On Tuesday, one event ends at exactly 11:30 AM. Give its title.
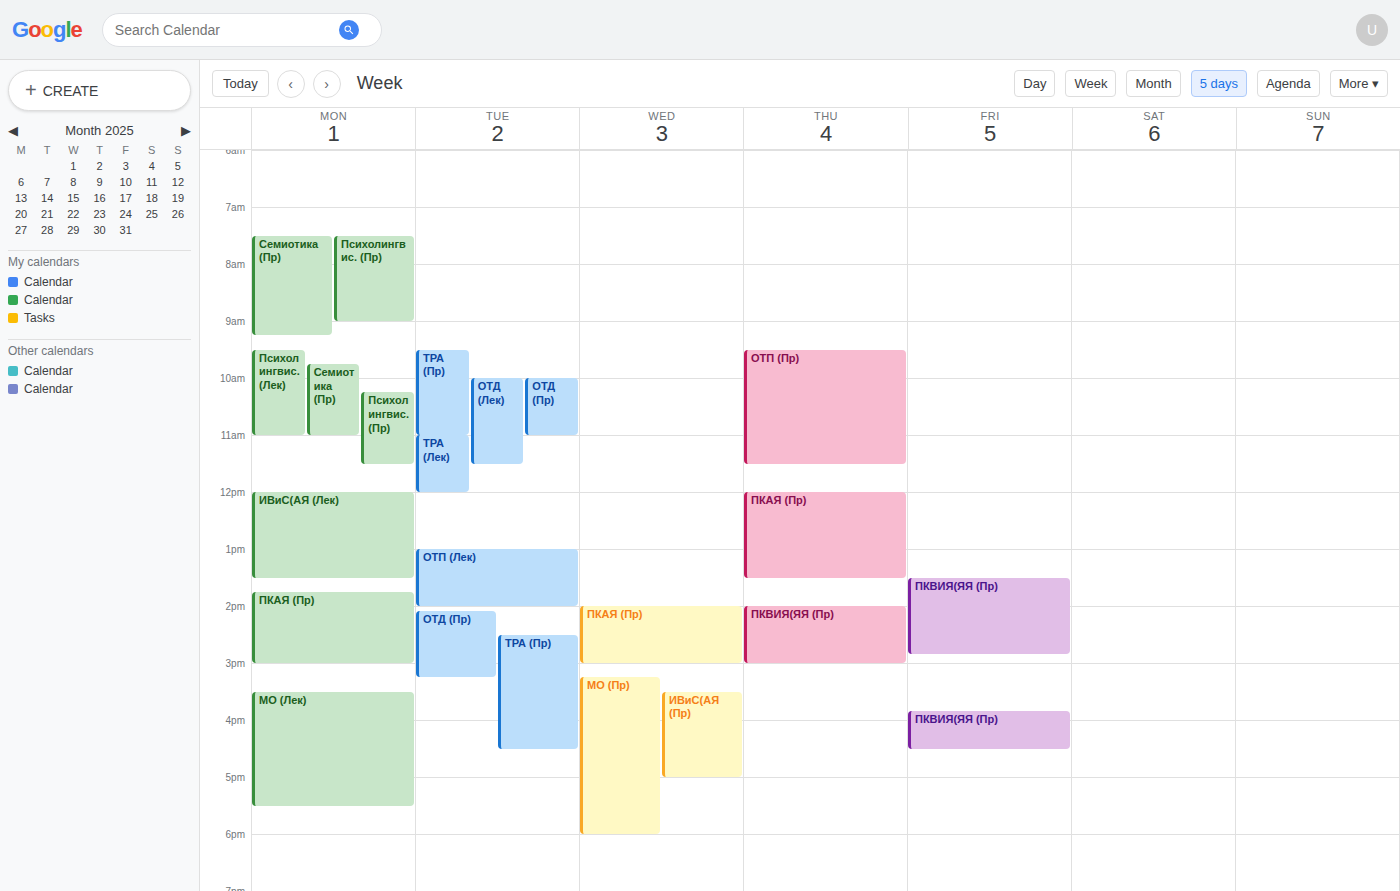
"ОТД (Лек)"